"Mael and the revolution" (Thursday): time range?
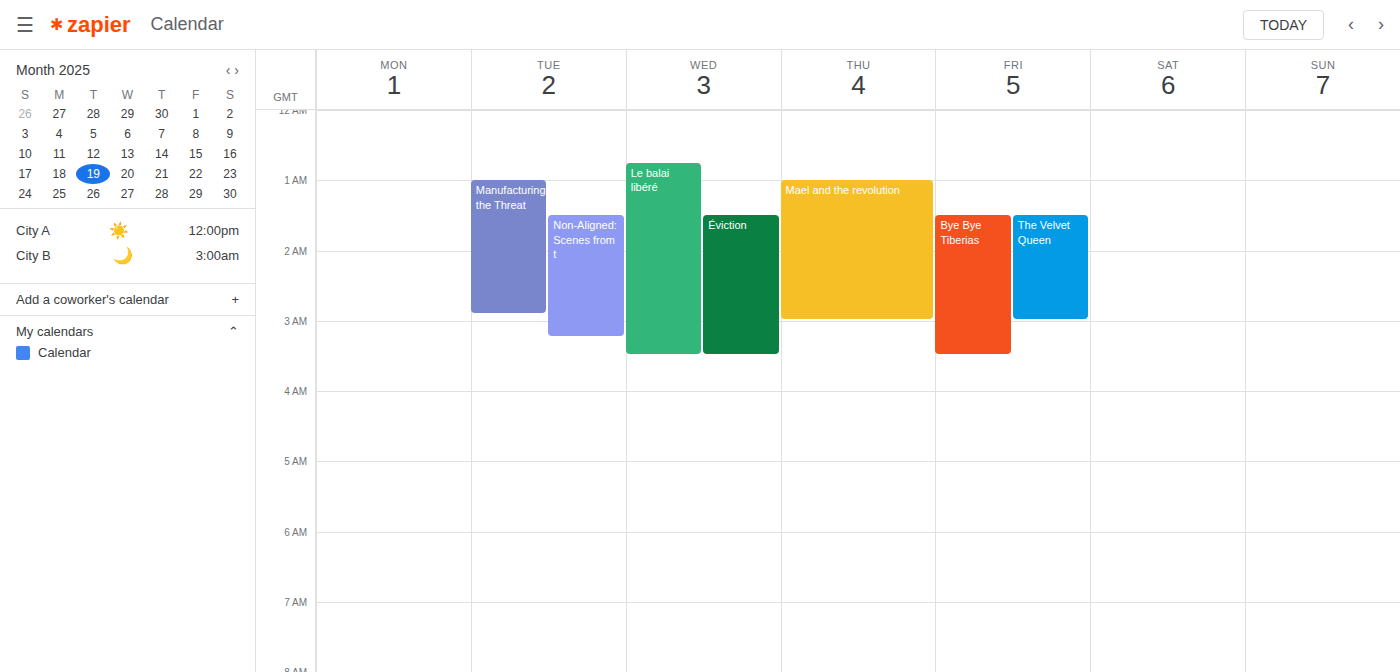
1:00 AM to 3:00 AM